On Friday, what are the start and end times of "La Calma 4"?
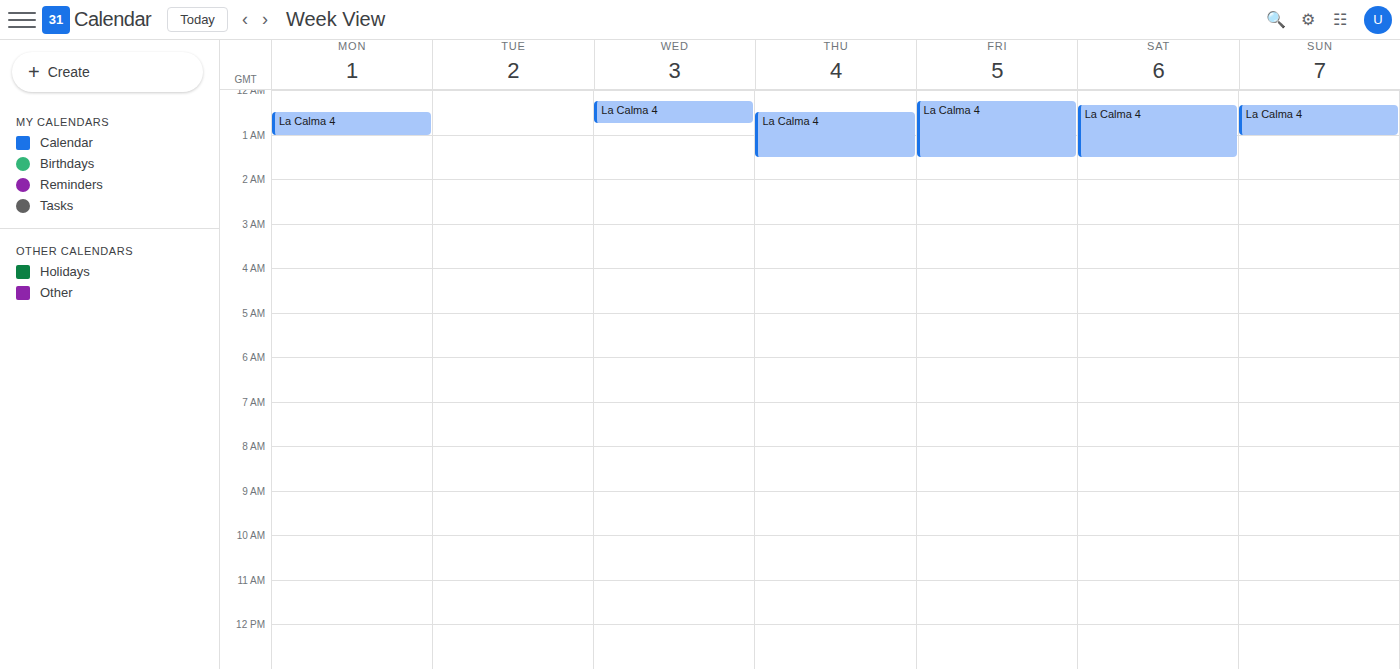
12:15 AM to 1:30 AM